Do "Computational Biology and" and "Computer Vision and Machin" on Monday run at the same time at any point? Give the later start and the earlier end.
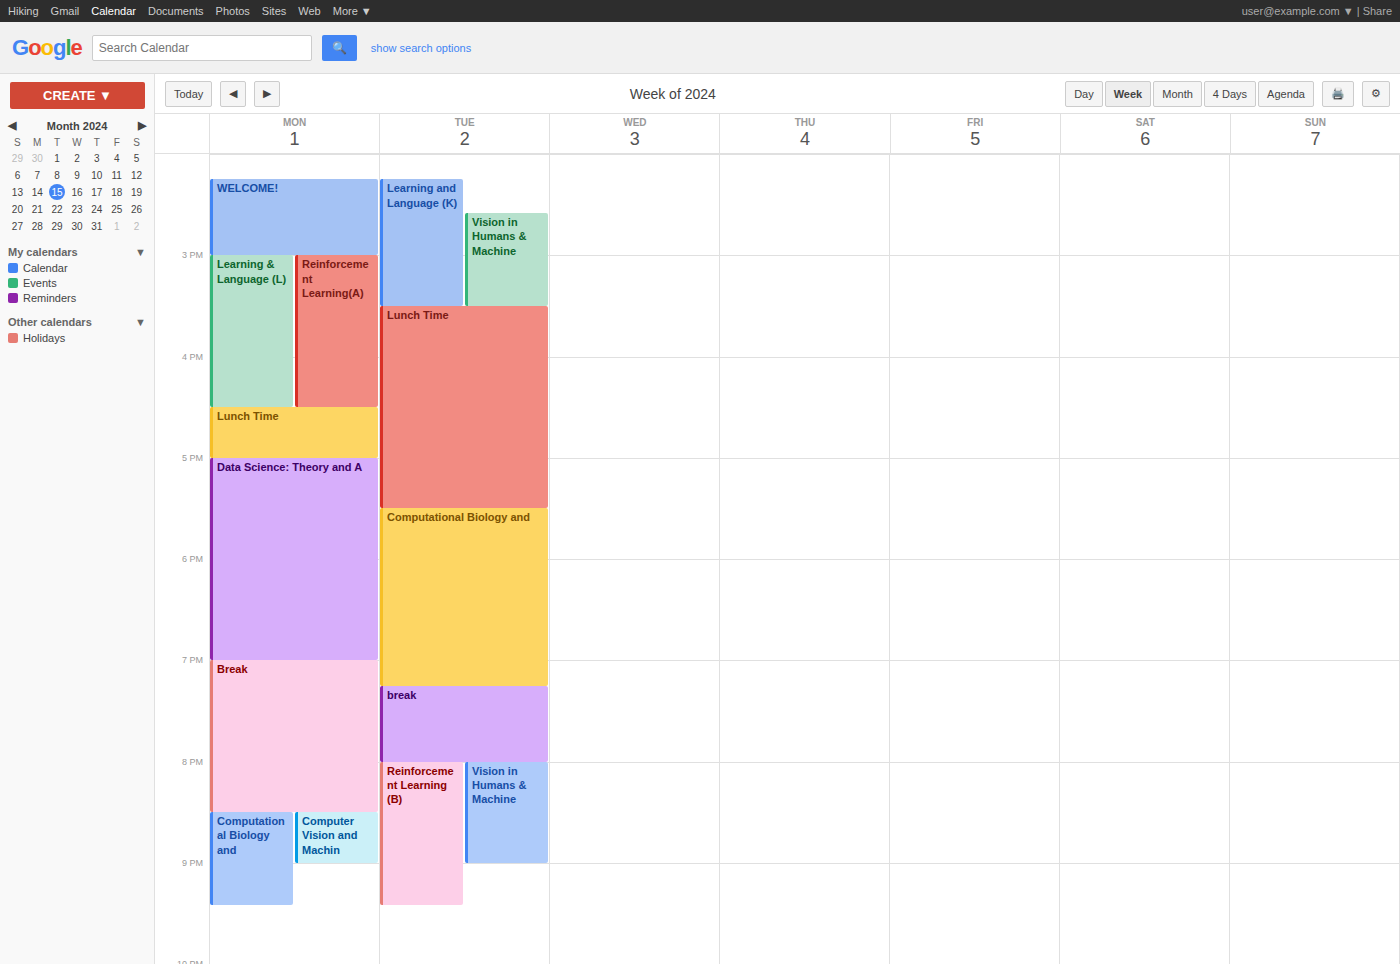
"Computational Biology and" starts at 8:30 PM, before "Computer Vision and Machin" ends at 9:00 PM -- they overlap.